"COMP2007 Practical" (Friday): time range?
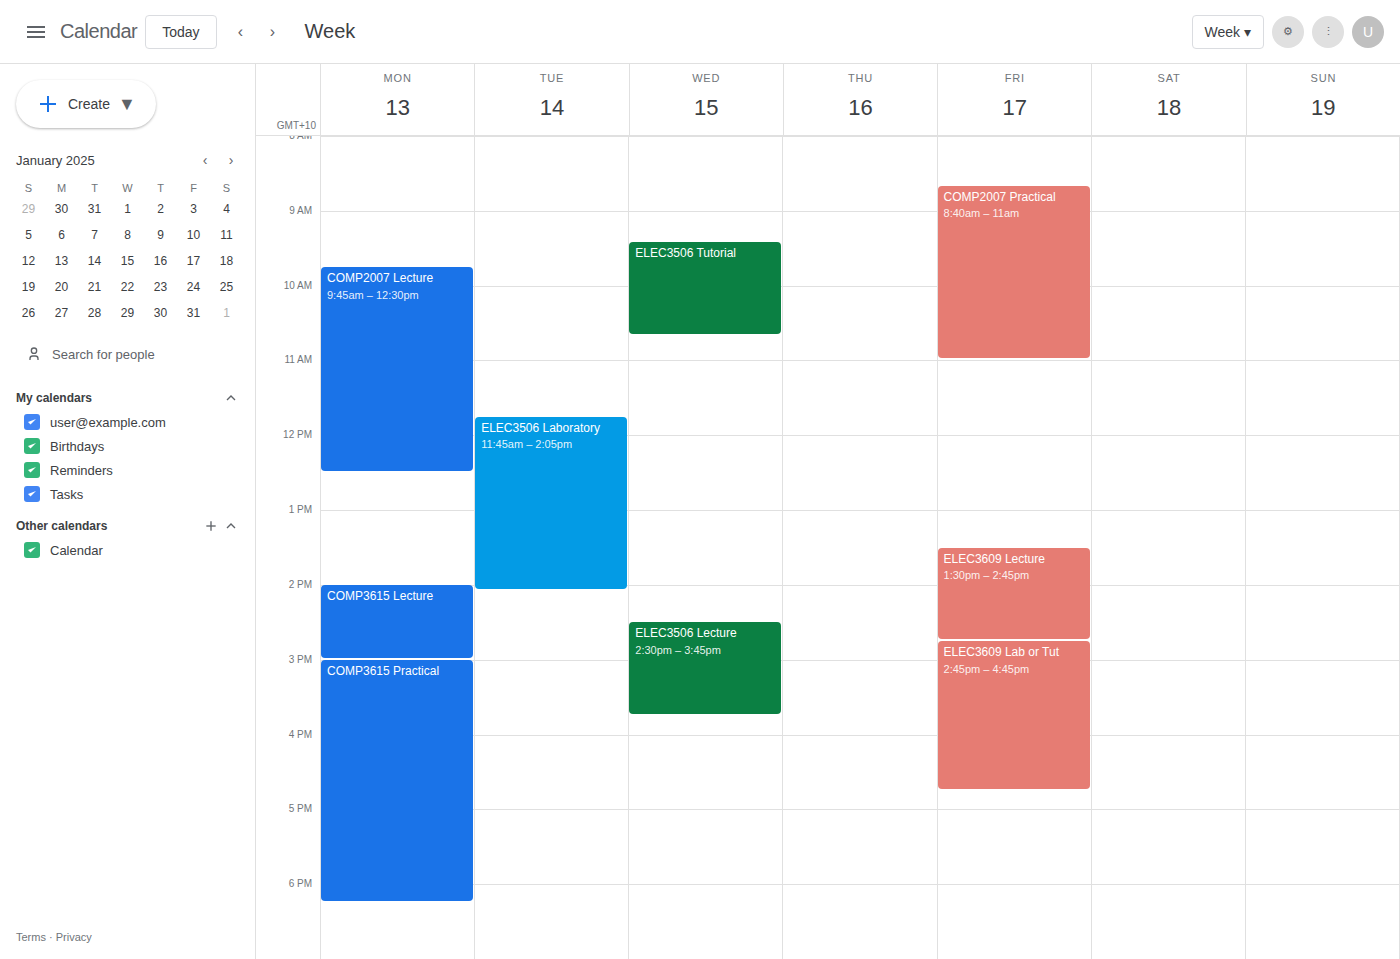
8:40 AM to 11:00 AM